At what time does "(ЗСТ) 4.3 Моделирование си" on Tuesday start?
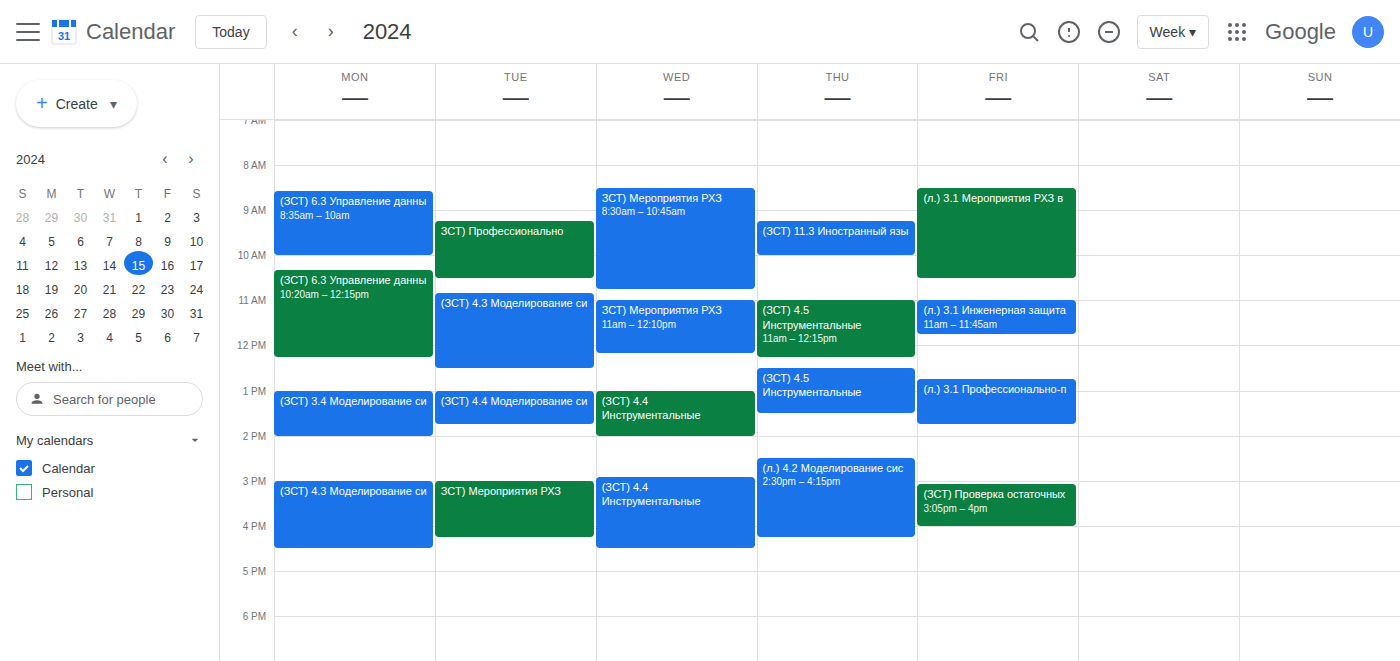
10:50